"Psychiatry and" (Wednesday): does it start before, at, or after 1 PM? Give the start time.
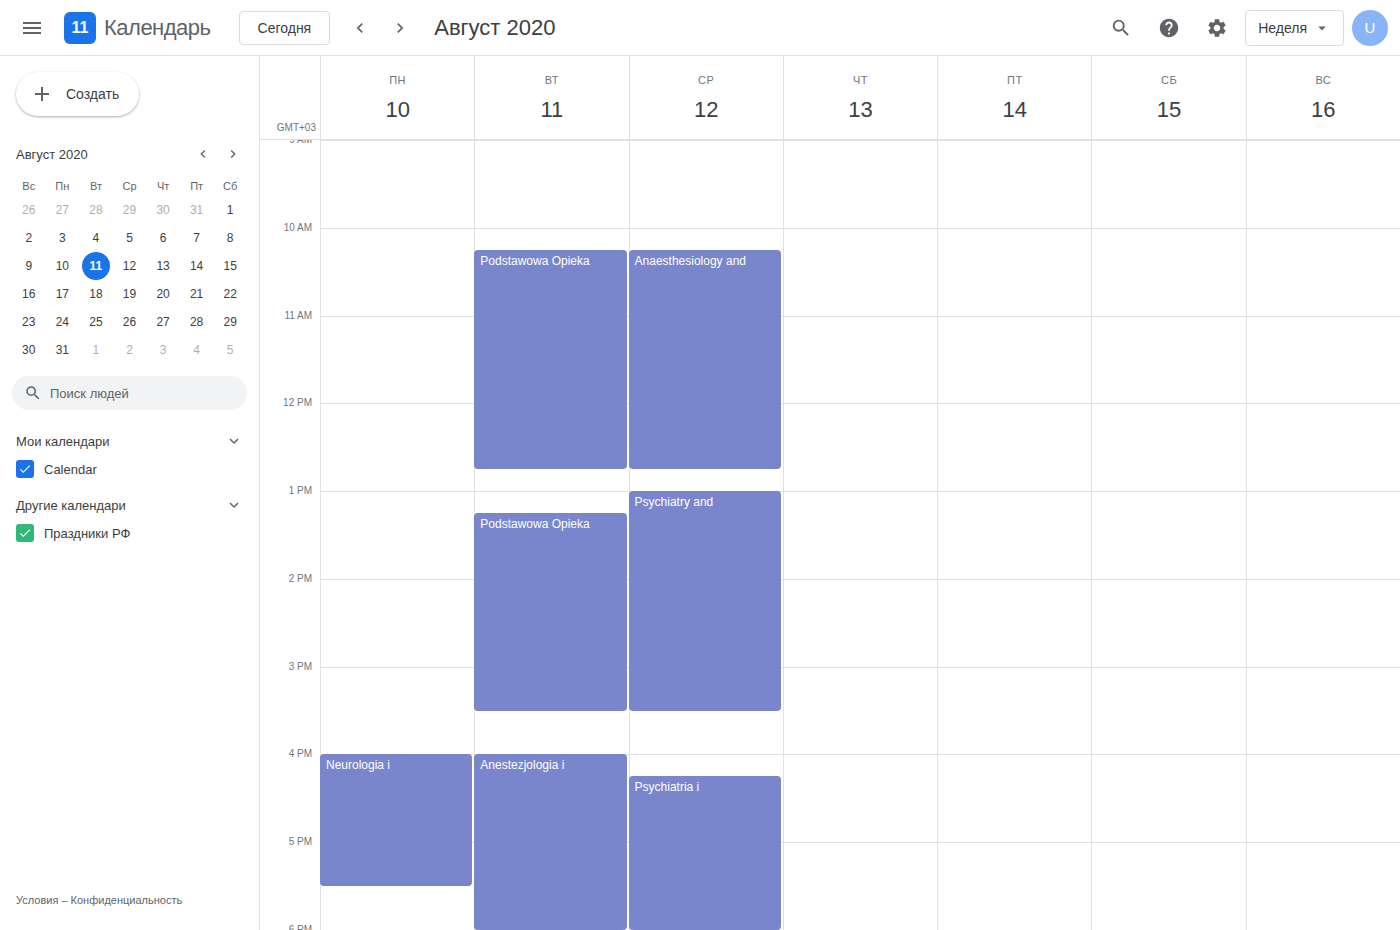
1:00 PM -- exactly at 1 PM, on the 1 PM line.